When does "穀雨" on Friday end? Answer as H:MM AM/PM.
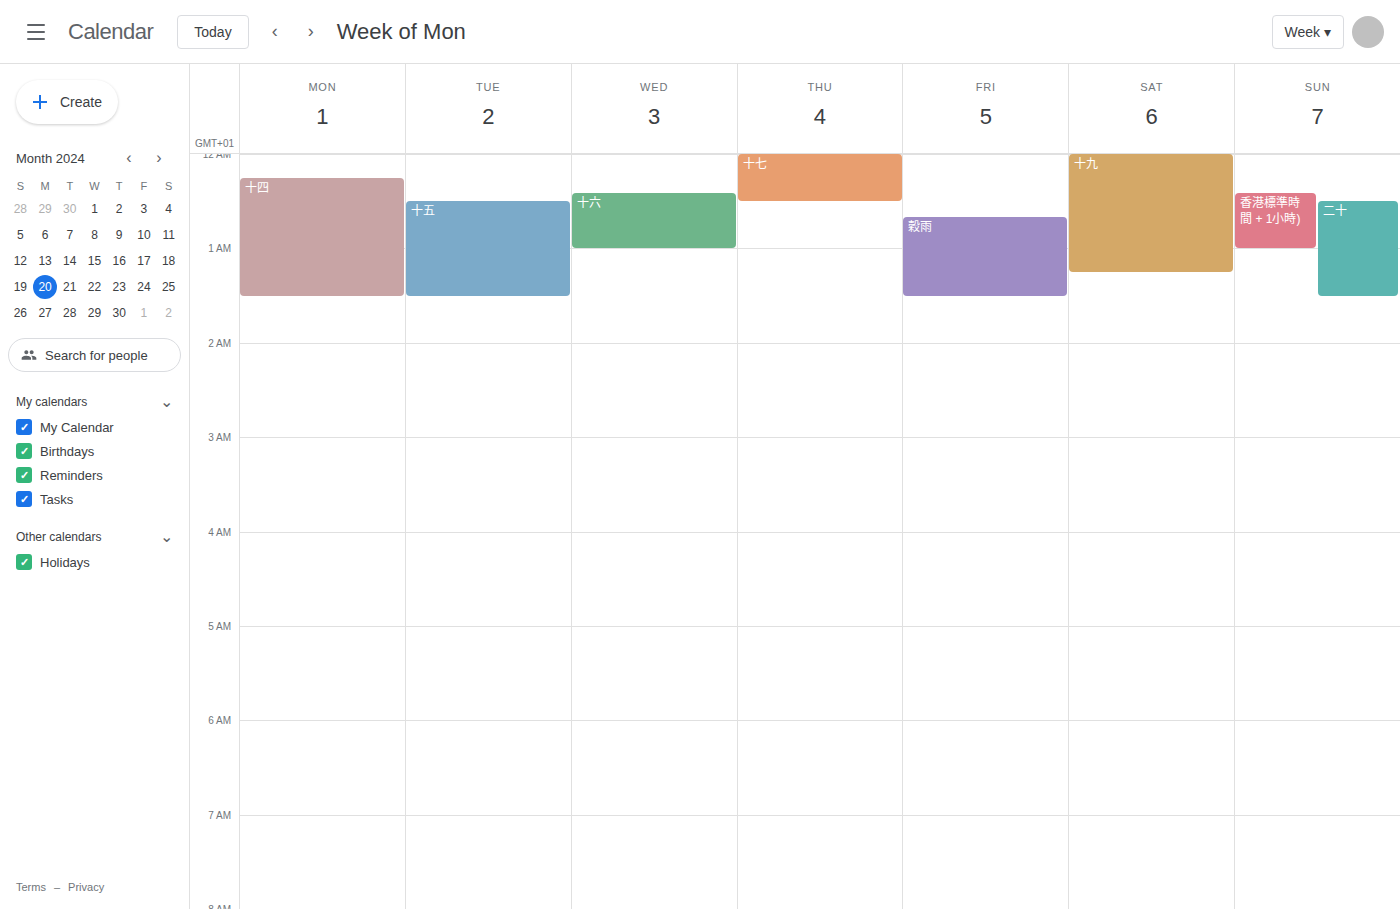
1:30 AM